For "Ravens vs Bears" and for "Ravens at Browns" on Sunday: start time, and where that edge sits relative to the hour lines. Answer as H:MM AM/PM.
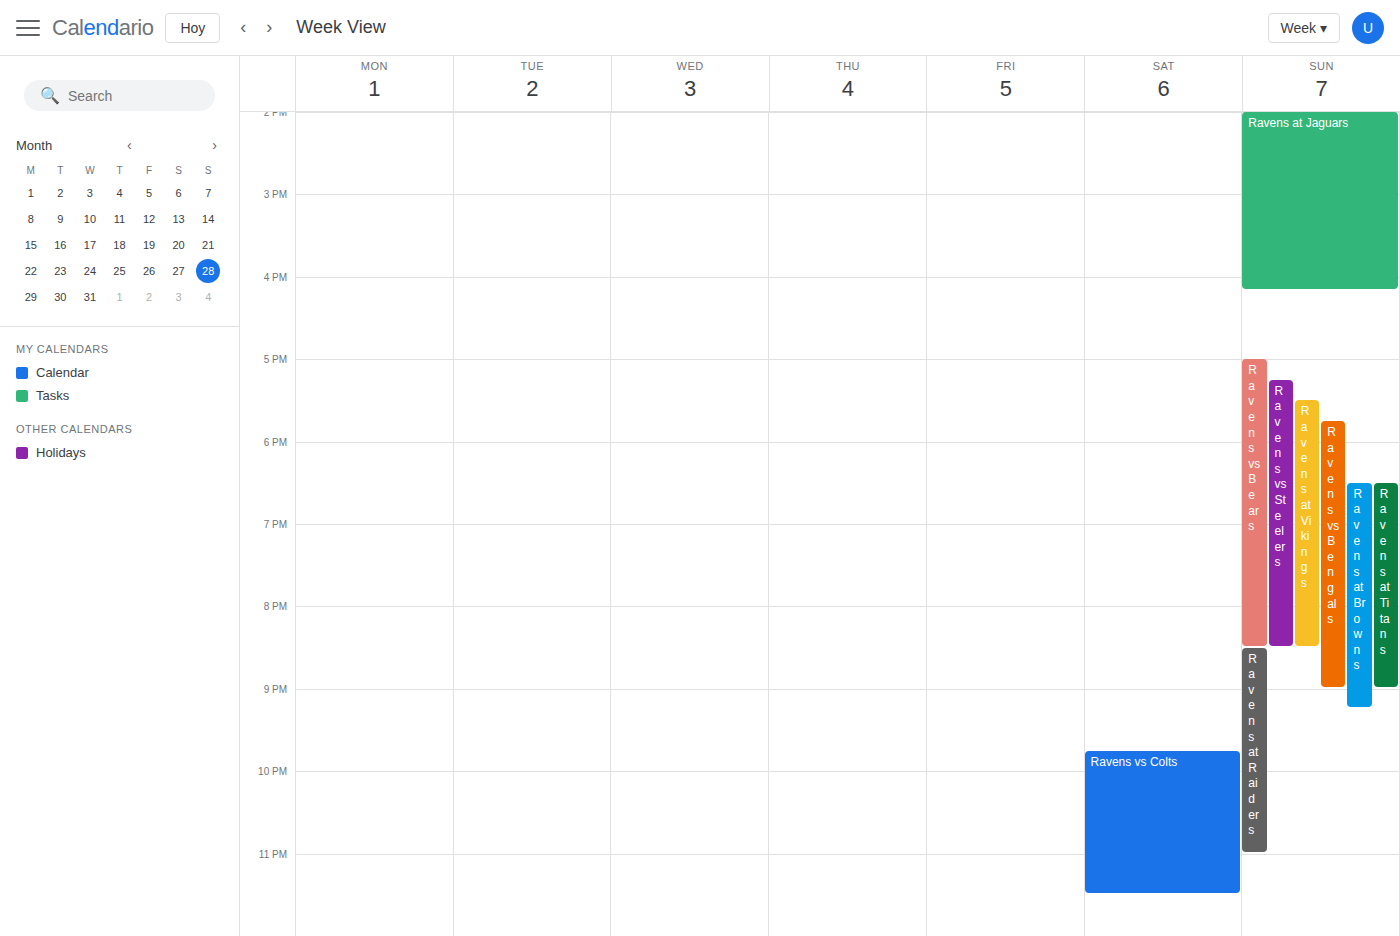
"Ravens vs Bears": 5:00 PM, exactly on the 5 PM line. "Ravens at Browns": 6:30 PM, halfway between the 6 PM and 7 PM lines.